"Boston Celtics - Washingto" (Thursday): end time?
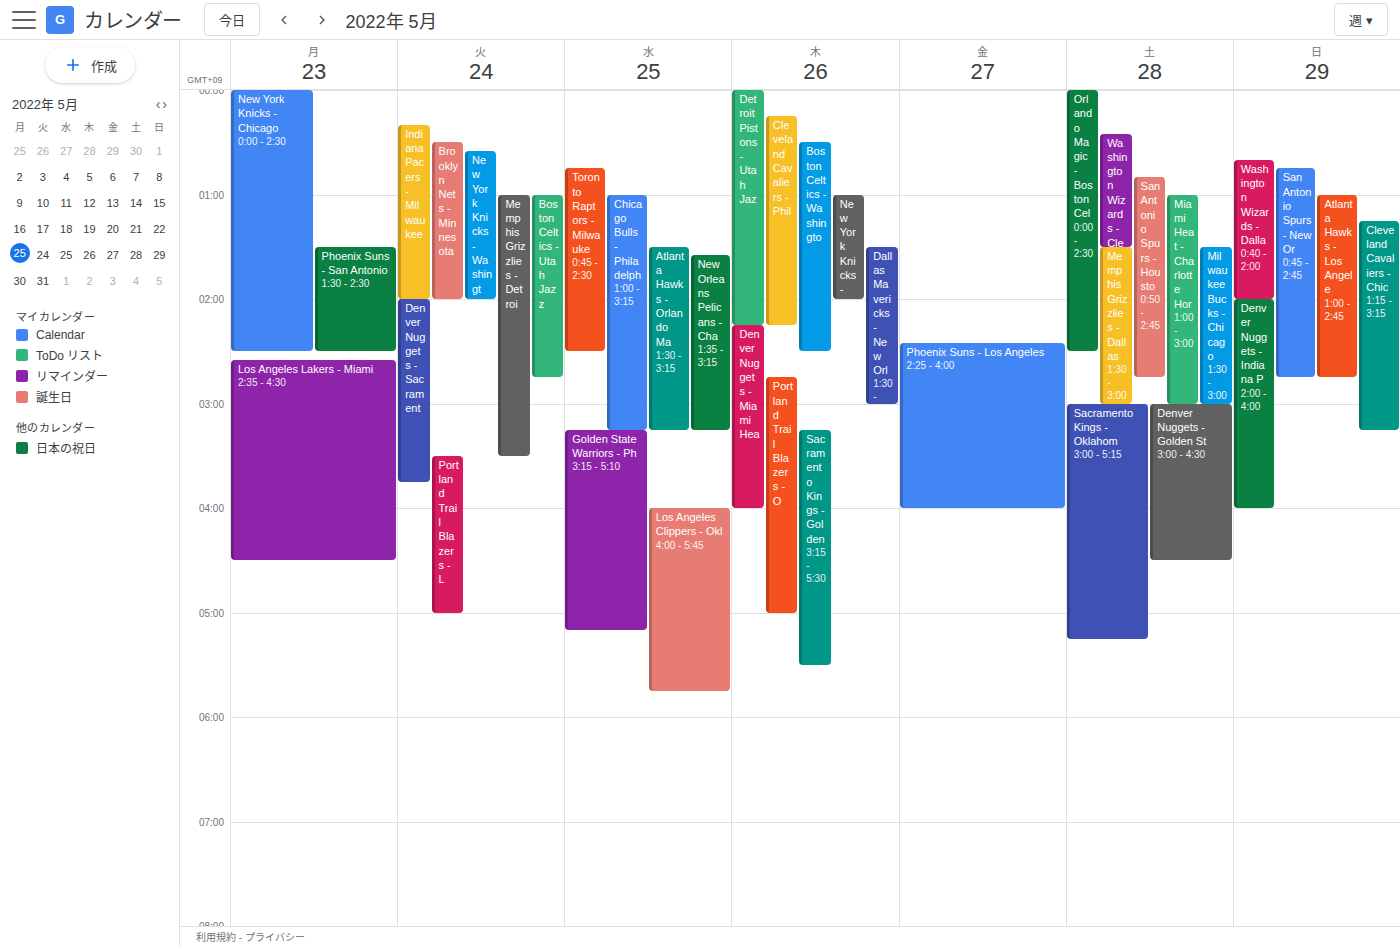
2:30 AM